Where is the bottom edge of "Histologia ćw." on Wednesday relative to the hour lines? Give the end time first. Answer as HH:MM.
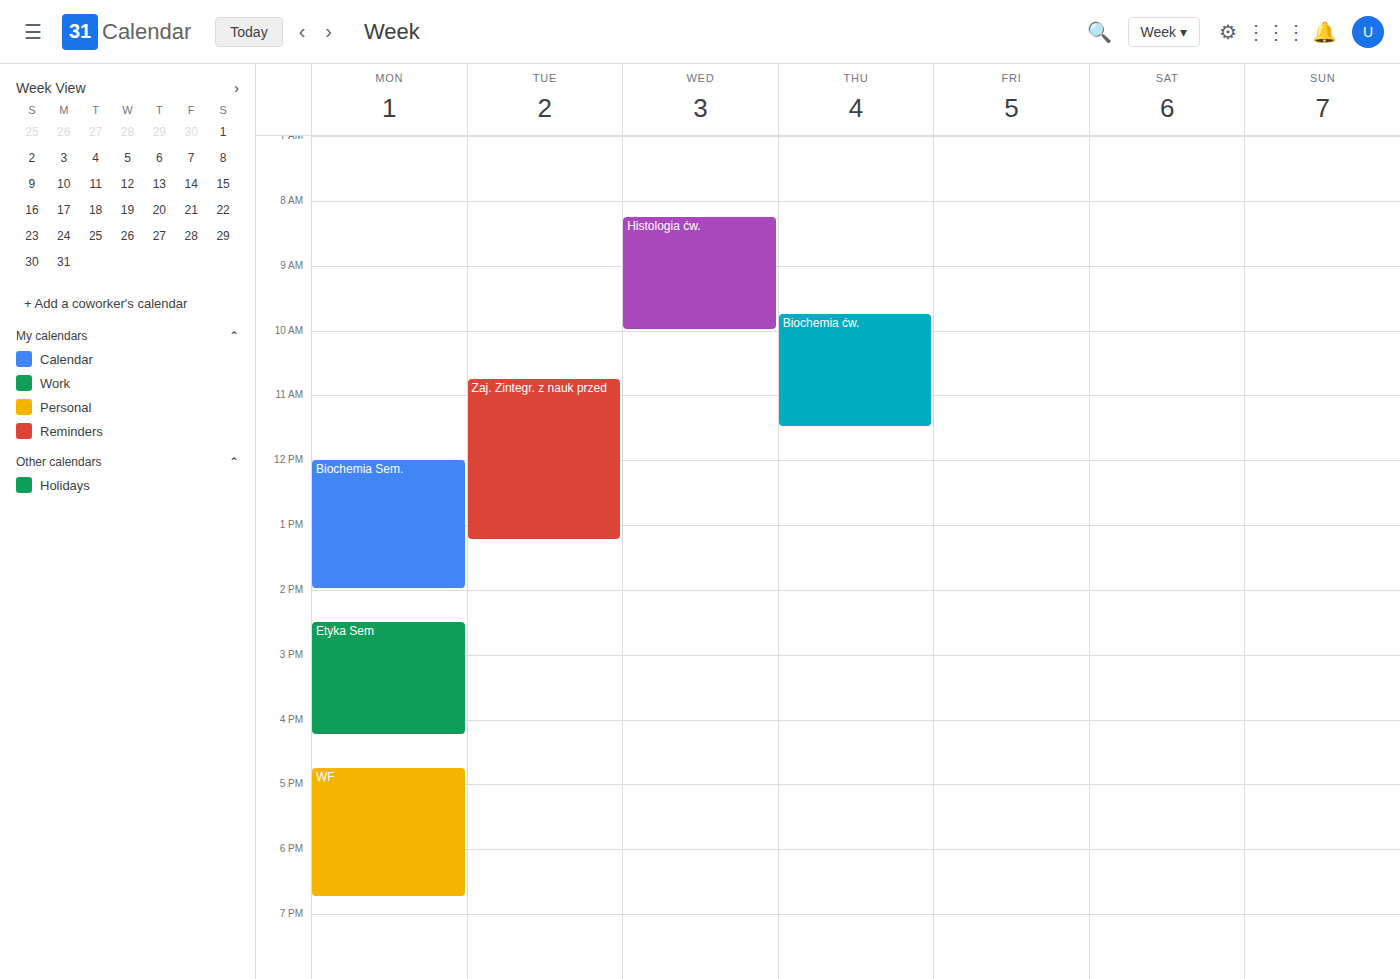
10:00 -- exactly on the 10:00 line.